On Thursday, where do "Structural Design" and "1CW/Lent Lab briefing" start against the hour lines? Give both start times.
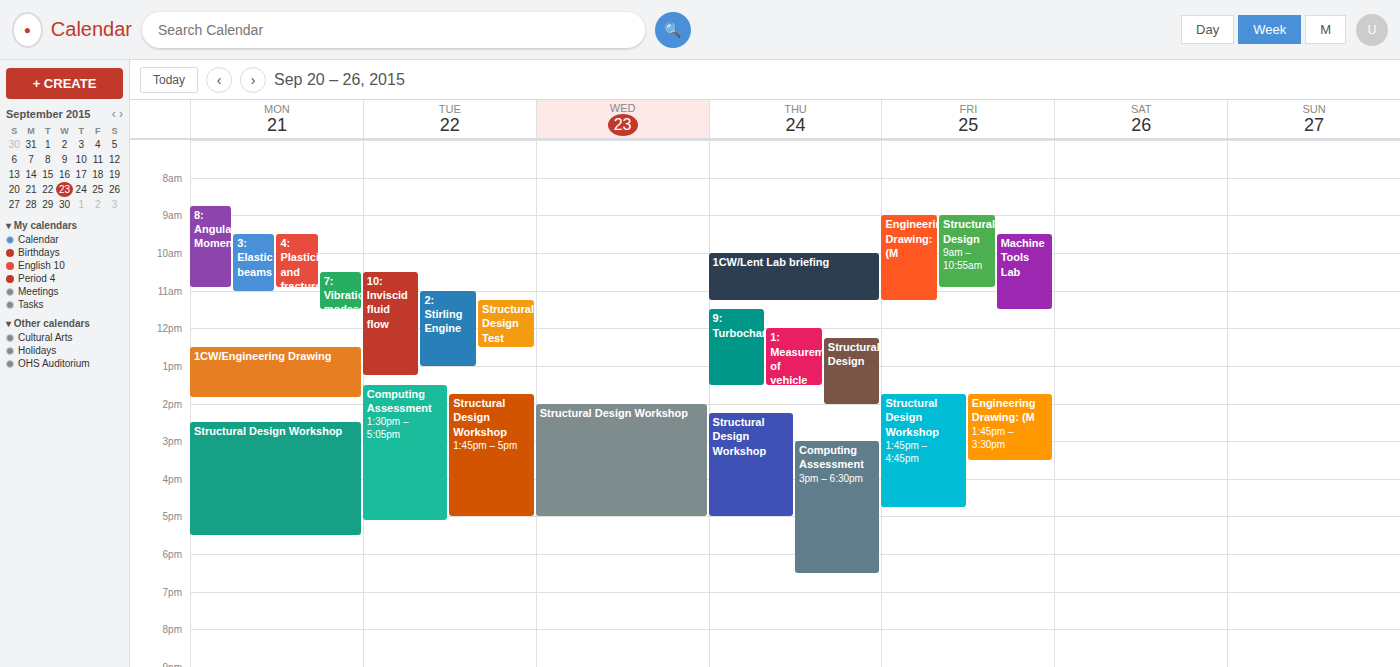
"Structural Design": 12:15 PM, neither: a quarter of the way from the 12 PM line to the 1 PM line. "1CW/Lent Lab briefing": 10:00 AM, exactly on the 10 AM line.